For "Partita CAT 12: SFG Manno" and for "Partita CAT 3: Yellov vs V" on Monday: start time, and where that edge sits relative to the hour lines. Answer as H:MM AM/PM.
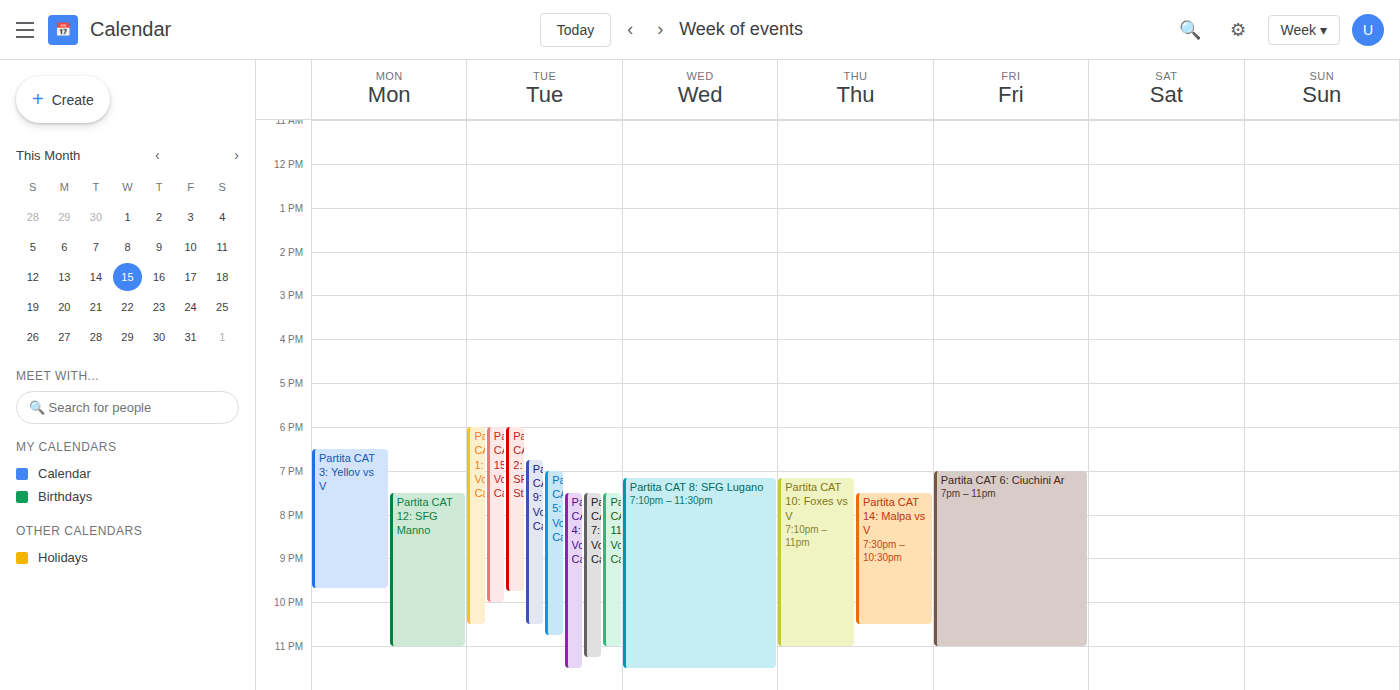
"Partita CAT 12: SFG Manno": 7:30 PM, halfway between the 7 PM and 8 PM lines. "Partita CAT 3: Yellov vs V": 6:30 PM, halfway between the 6 PM and 7 PM lines.